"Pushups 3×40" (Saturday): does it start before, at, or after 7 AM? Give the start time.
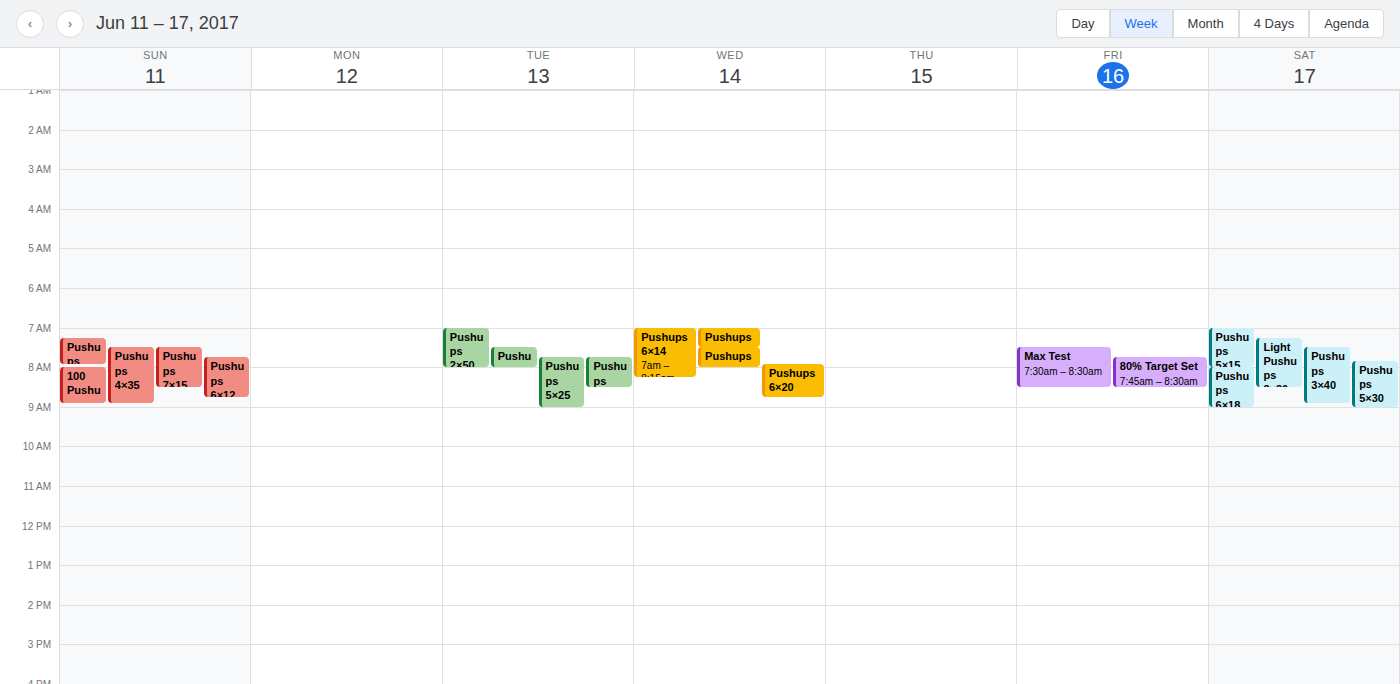
7:30 AM -- after 7 AM, 30 minutes below the 7 AM line.